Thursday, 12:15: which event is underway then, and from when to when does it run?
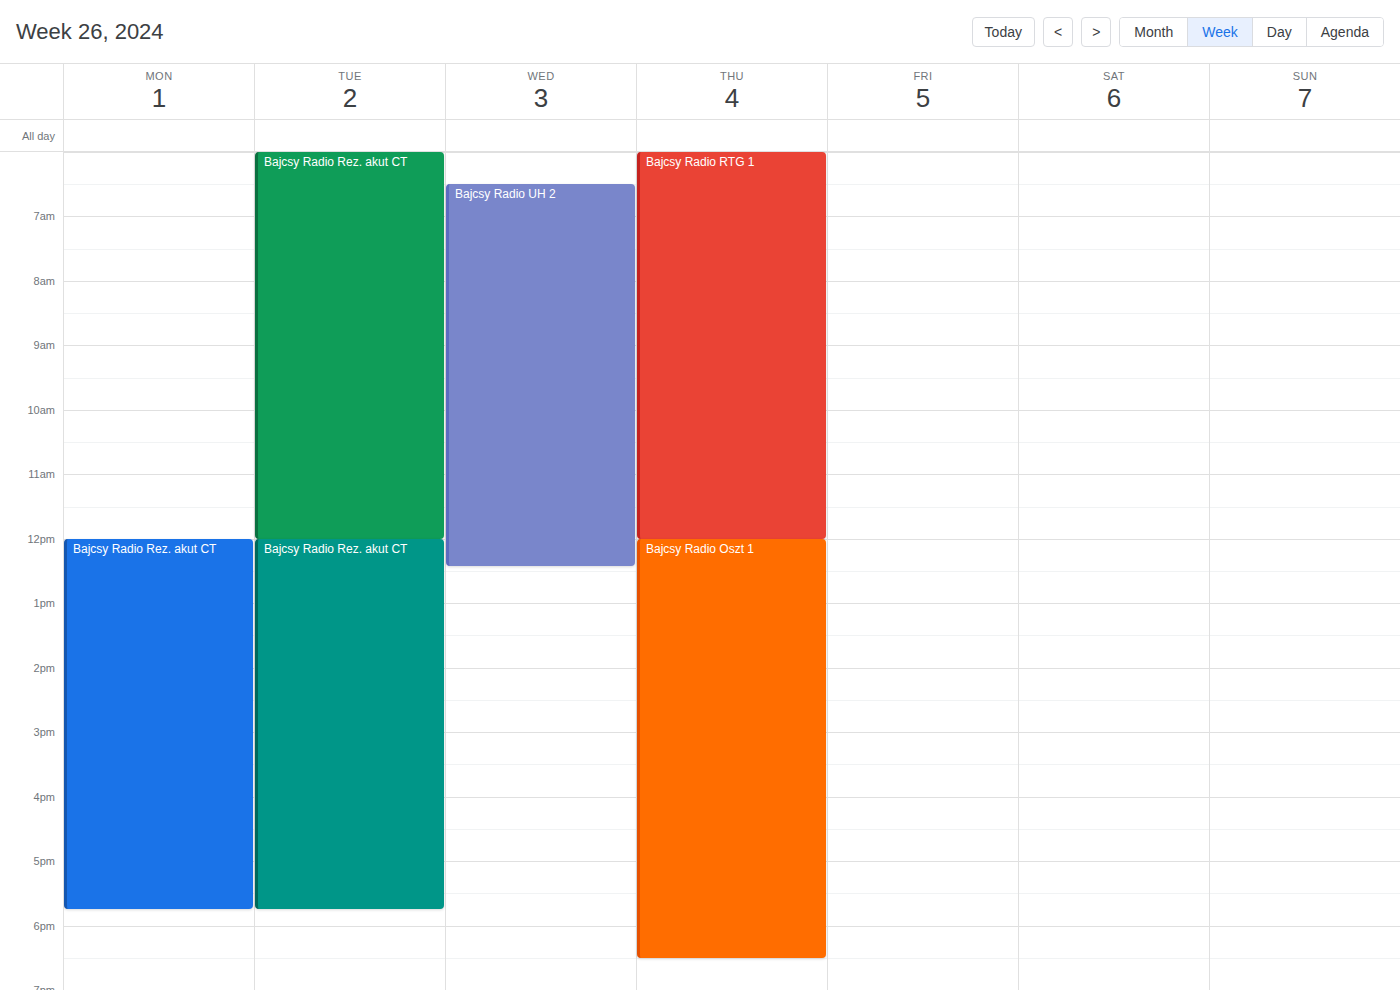
"Bajcsy Radio Oszt 1", 12:00 to 18:30